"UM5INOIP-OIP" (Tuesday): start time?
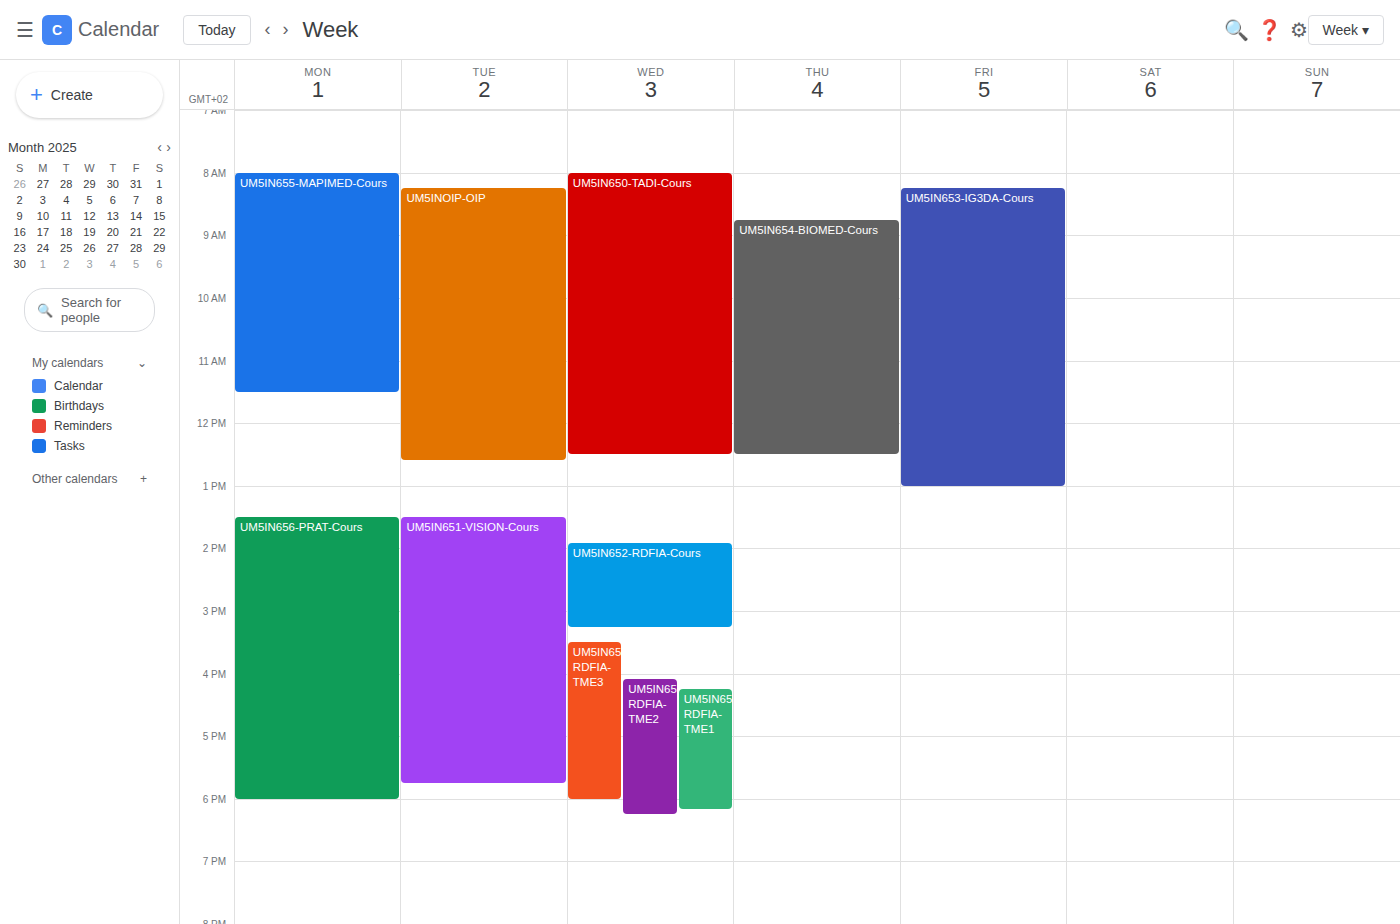
8:15 AM